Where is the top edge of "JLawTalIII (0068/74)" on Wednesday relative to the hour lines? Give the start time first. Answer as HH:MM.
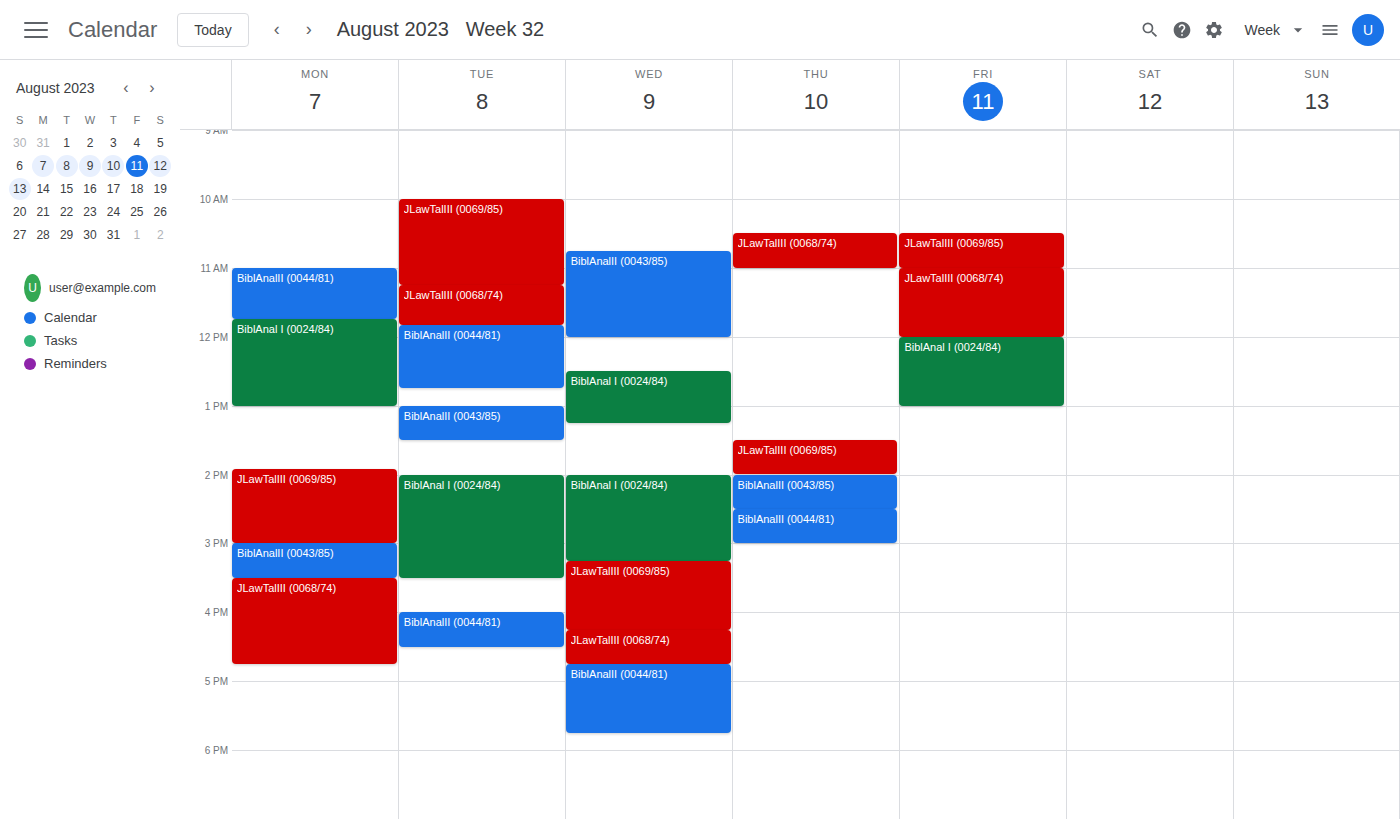
16:15 -- neither: a quarter of the way from the 16:00 line to the 17:00 line.